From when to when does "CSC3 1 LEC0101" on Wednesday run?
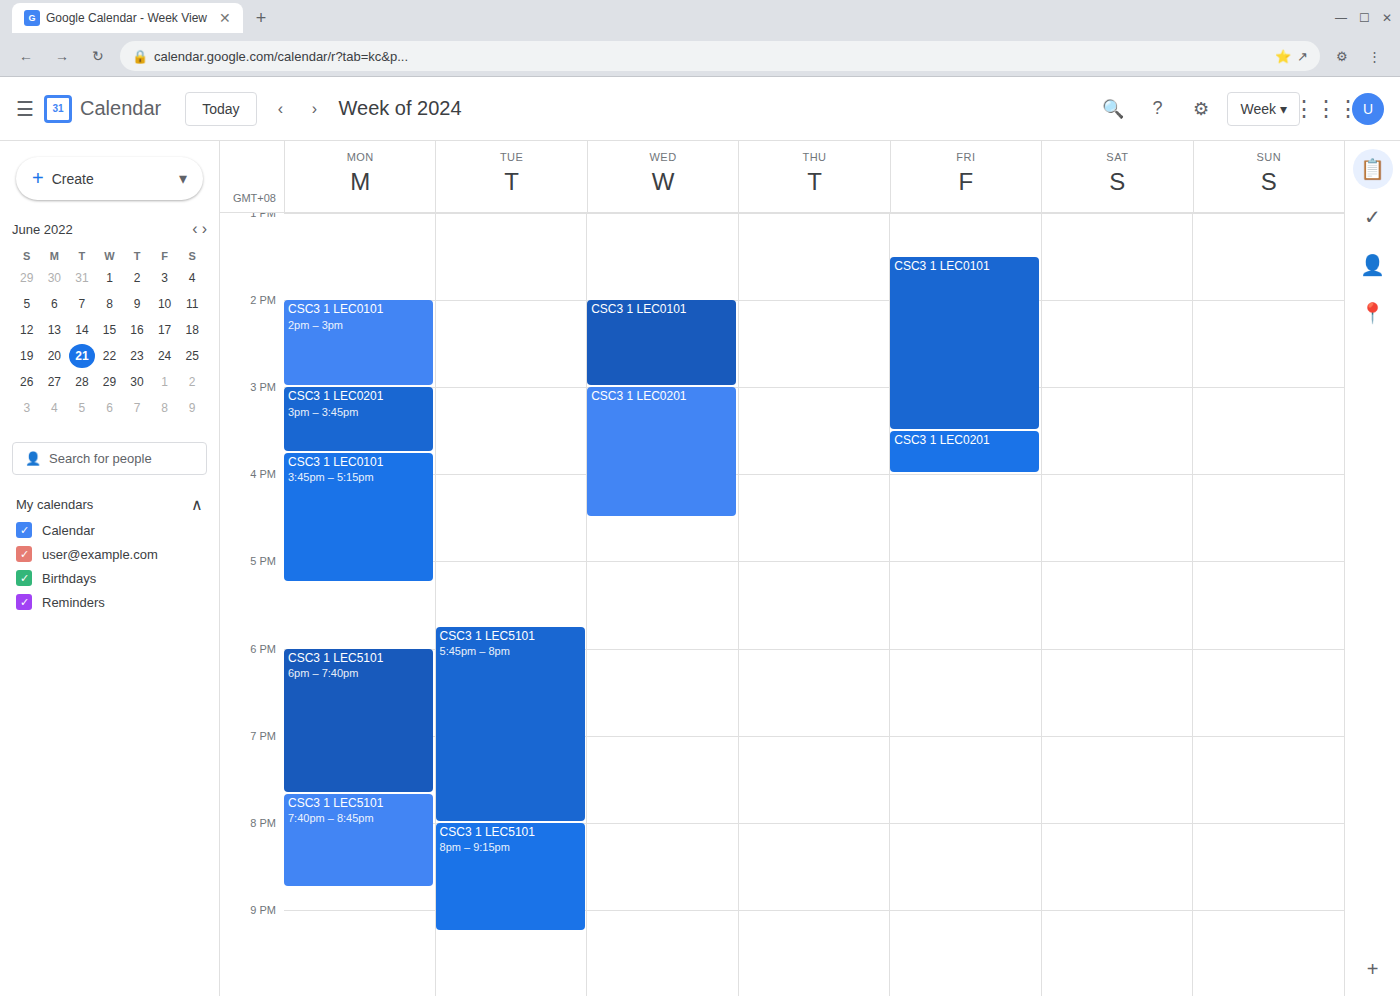
2:00 PM to 3:00 PM